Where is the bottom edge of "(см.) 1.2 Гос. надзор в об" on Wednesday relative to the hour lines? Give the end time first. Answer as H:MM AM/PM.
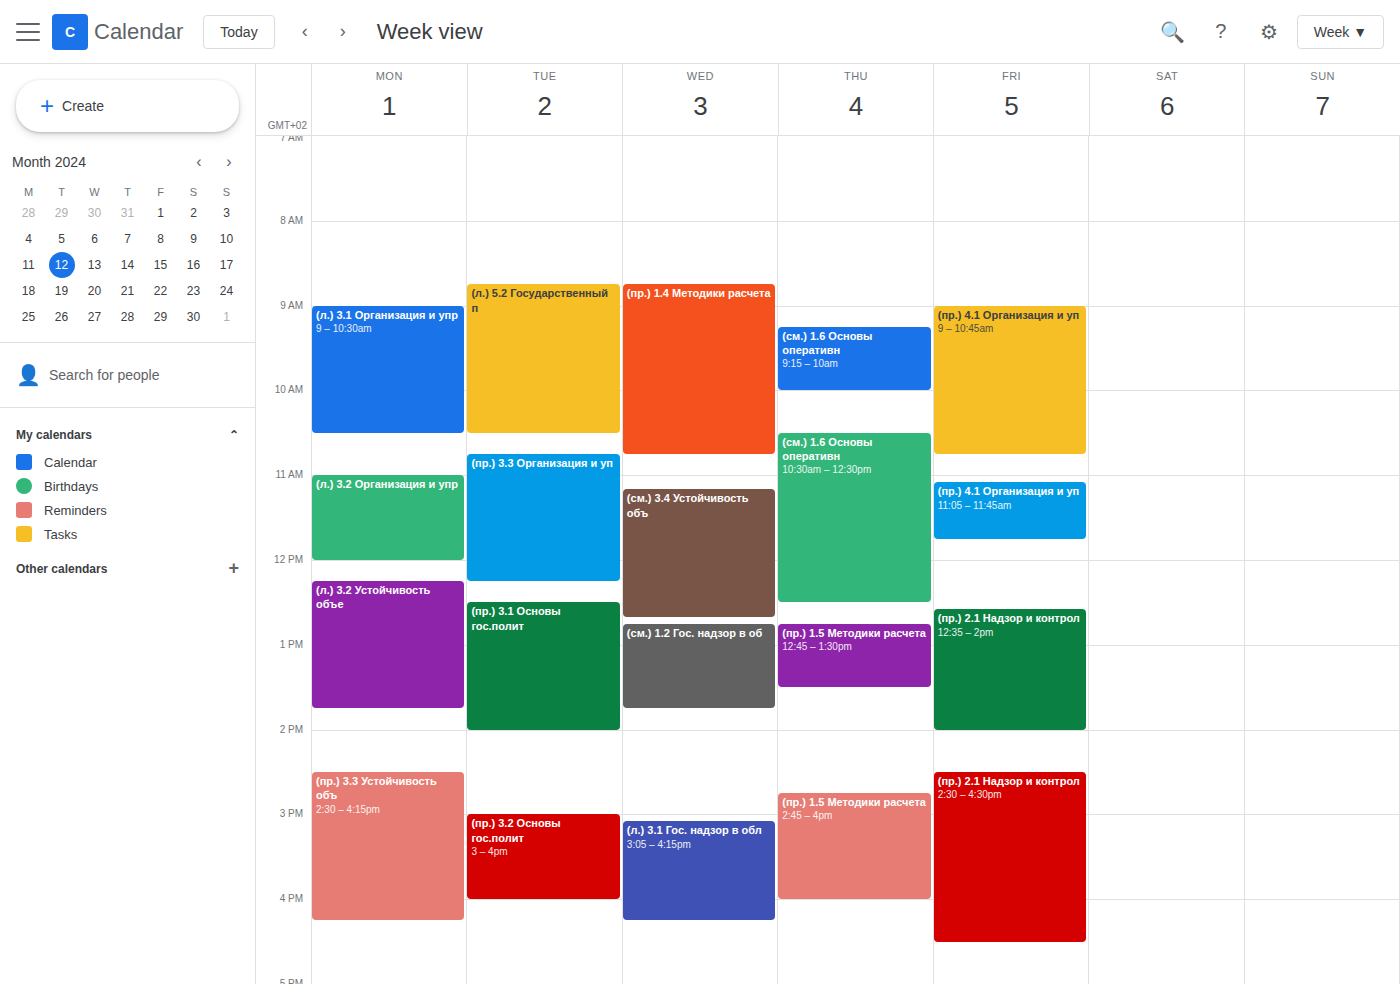
1:45 PM -- neither: three quarters of the way from the 1 PM line to the 2 PM line.